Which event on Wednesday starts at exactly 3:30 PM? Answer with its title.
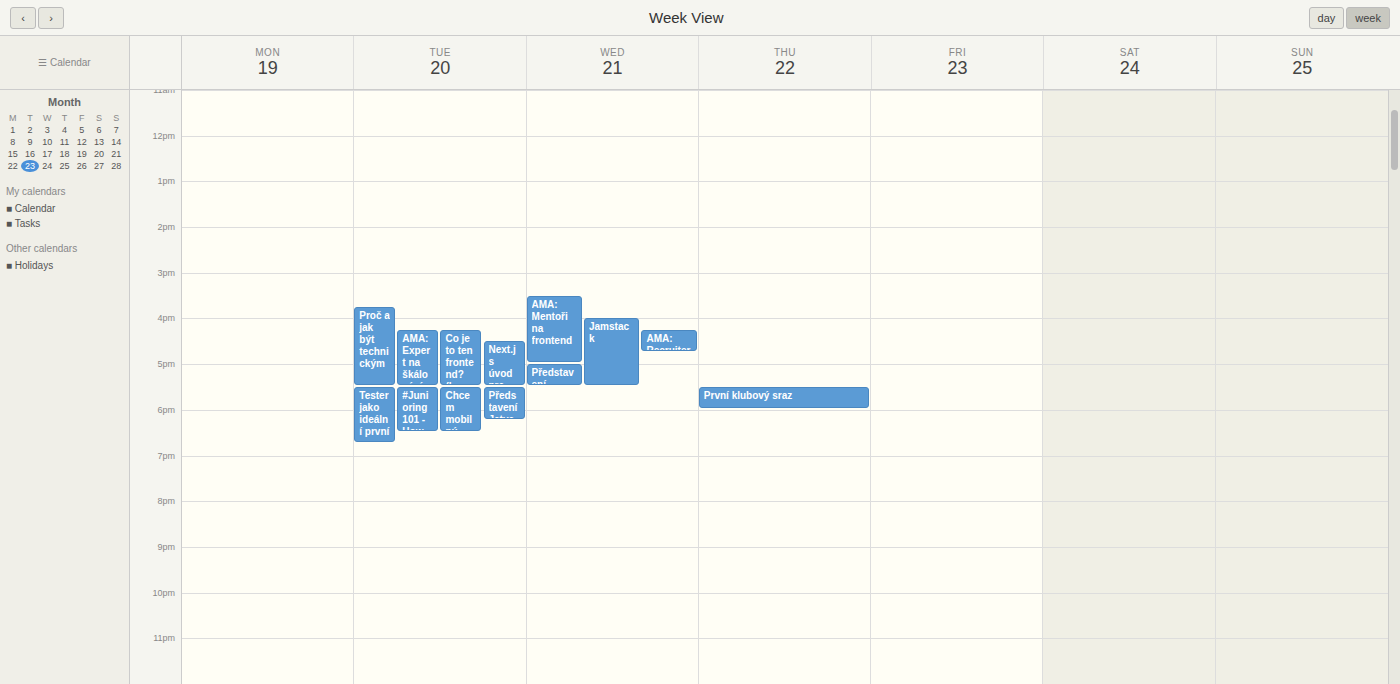
"AMA: Mentoři na frontend"